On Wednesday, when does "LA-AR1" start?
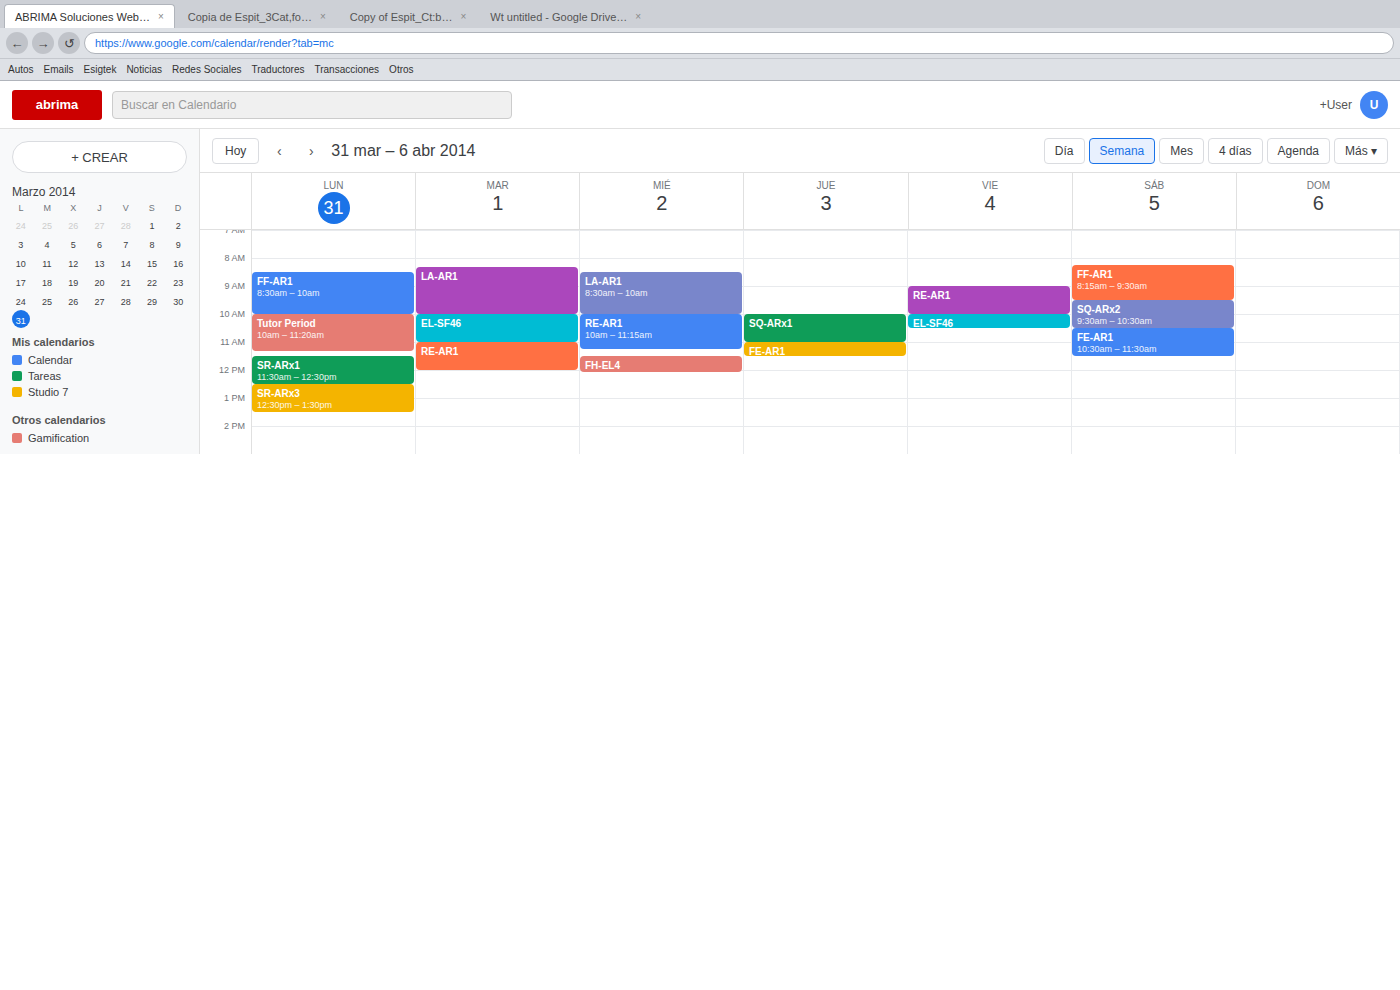
8:30 AM